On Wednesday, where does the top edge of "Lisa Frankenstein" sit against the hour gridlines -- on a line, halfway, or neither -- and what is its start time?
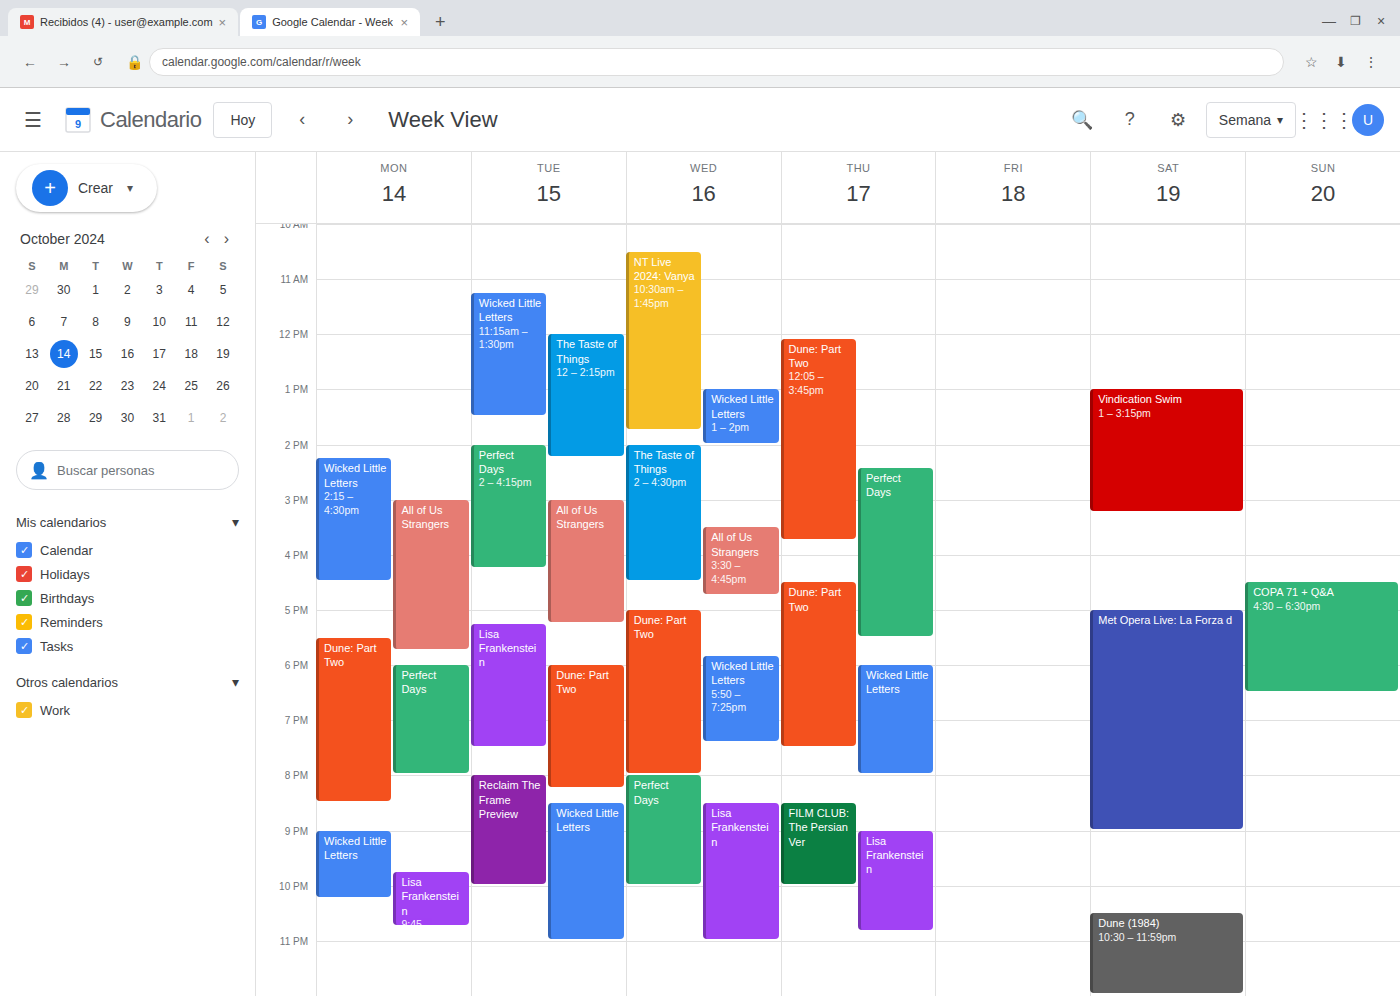
8:30 PM -- halfway between the 8 PM and 9 PM lines.